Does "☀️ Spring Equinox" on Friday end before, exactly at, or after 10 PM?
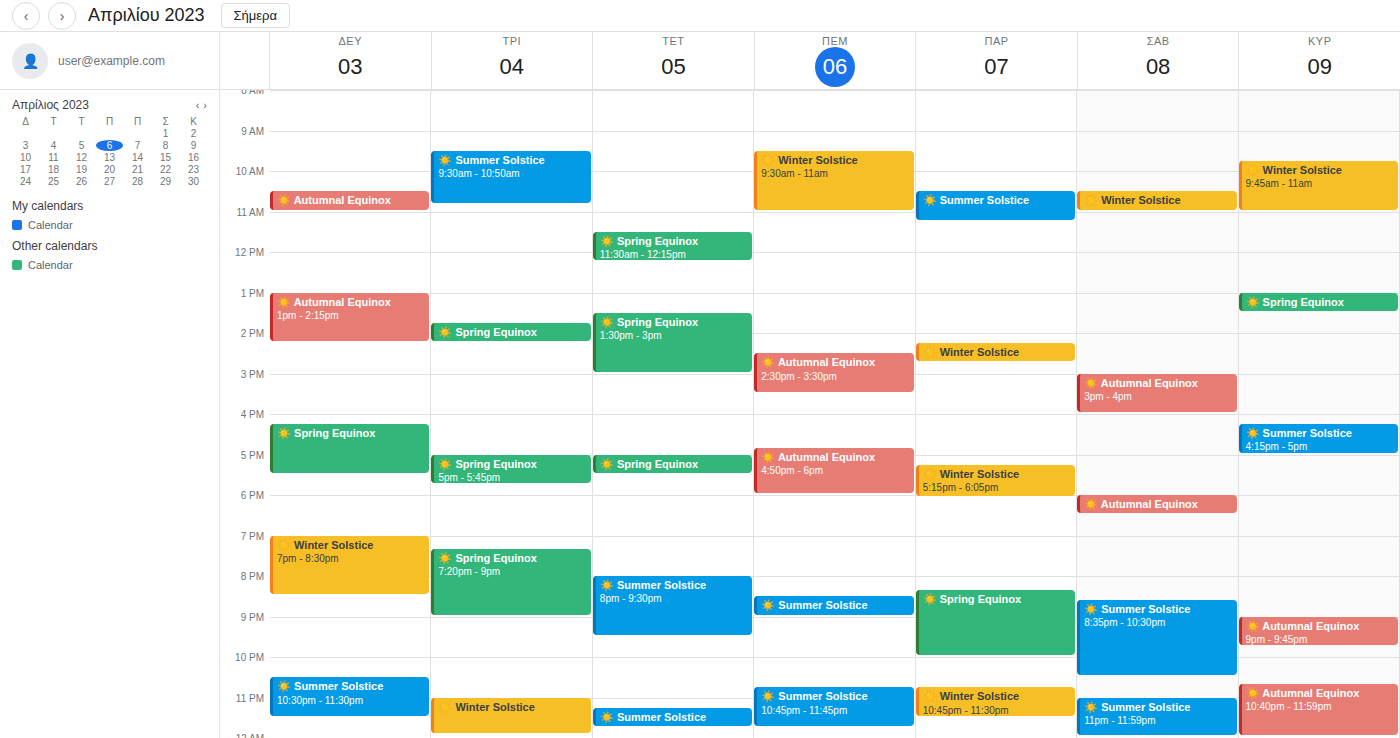
10:00 PM -- exactly at 10 PM, on the 10 PM line.